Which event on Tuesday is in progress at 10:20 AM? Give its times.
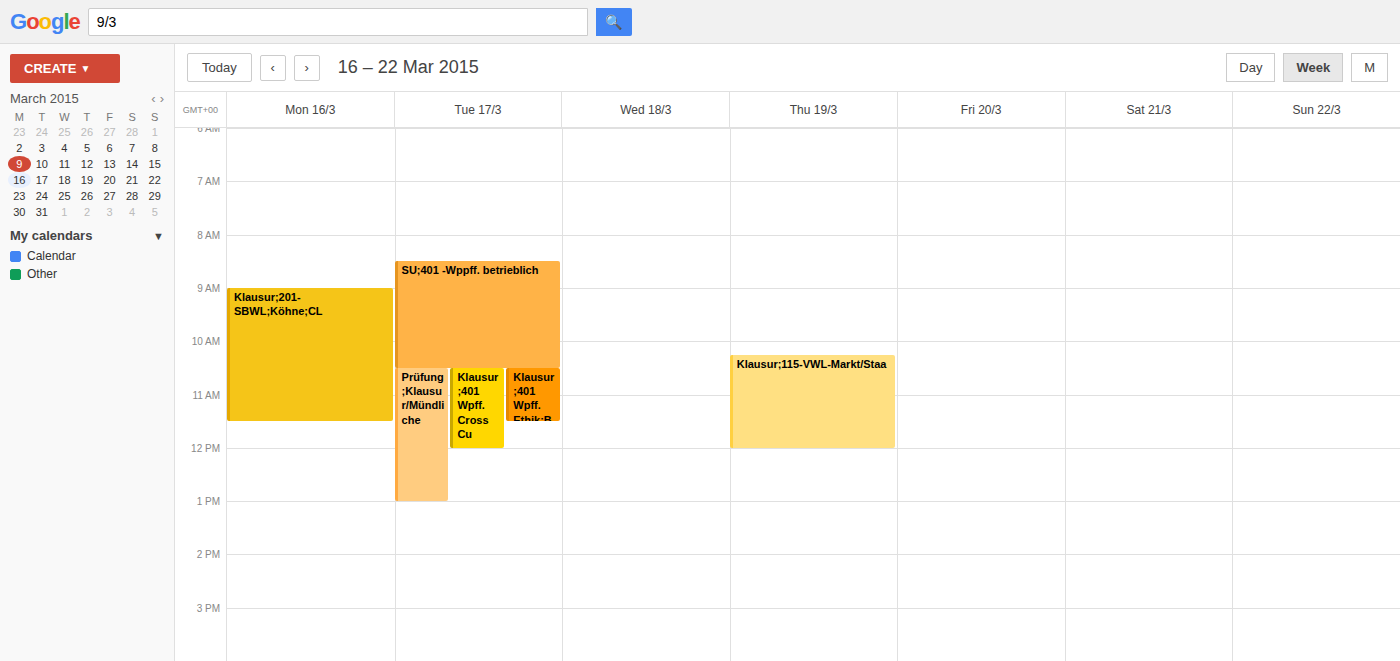
"SU;401 -Wppff. betrieblich", 8:30 AM to 10:30 AM